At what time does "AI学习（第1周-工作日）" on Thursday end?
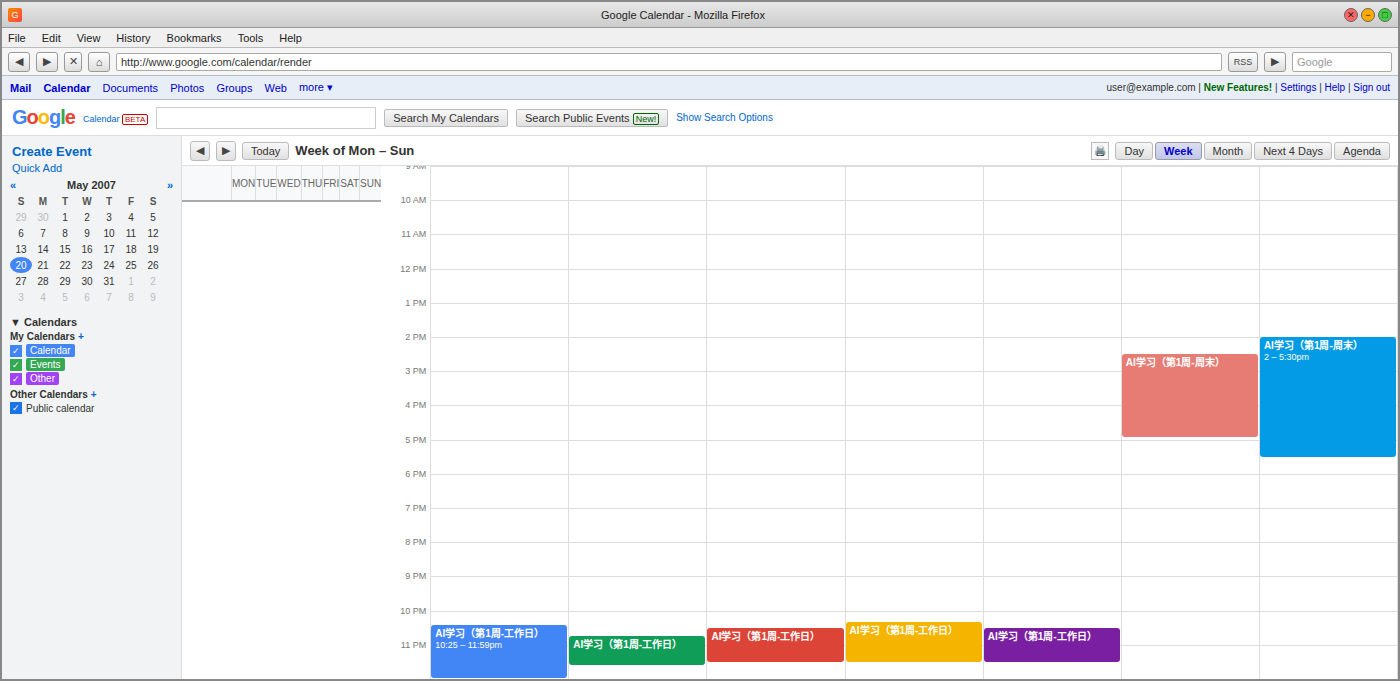
11:30 PM